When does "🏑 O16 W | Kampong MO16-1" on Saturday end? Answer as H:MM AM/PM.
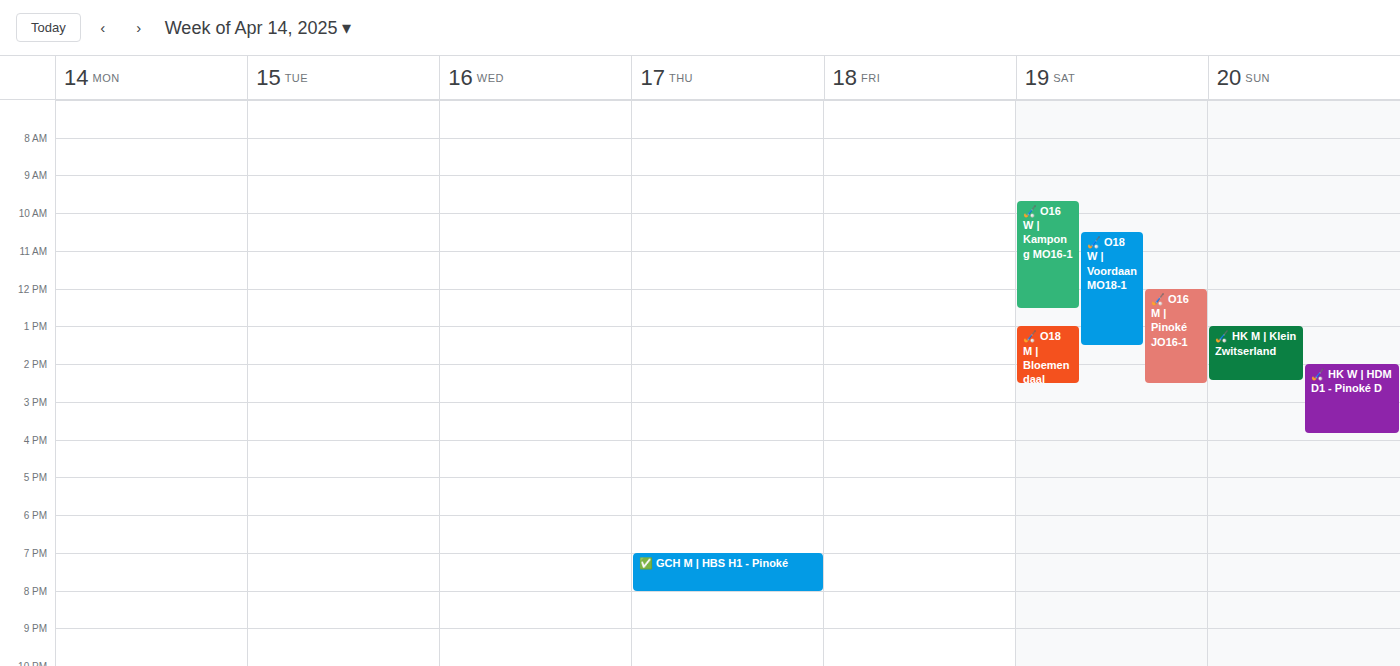
12:30 PM